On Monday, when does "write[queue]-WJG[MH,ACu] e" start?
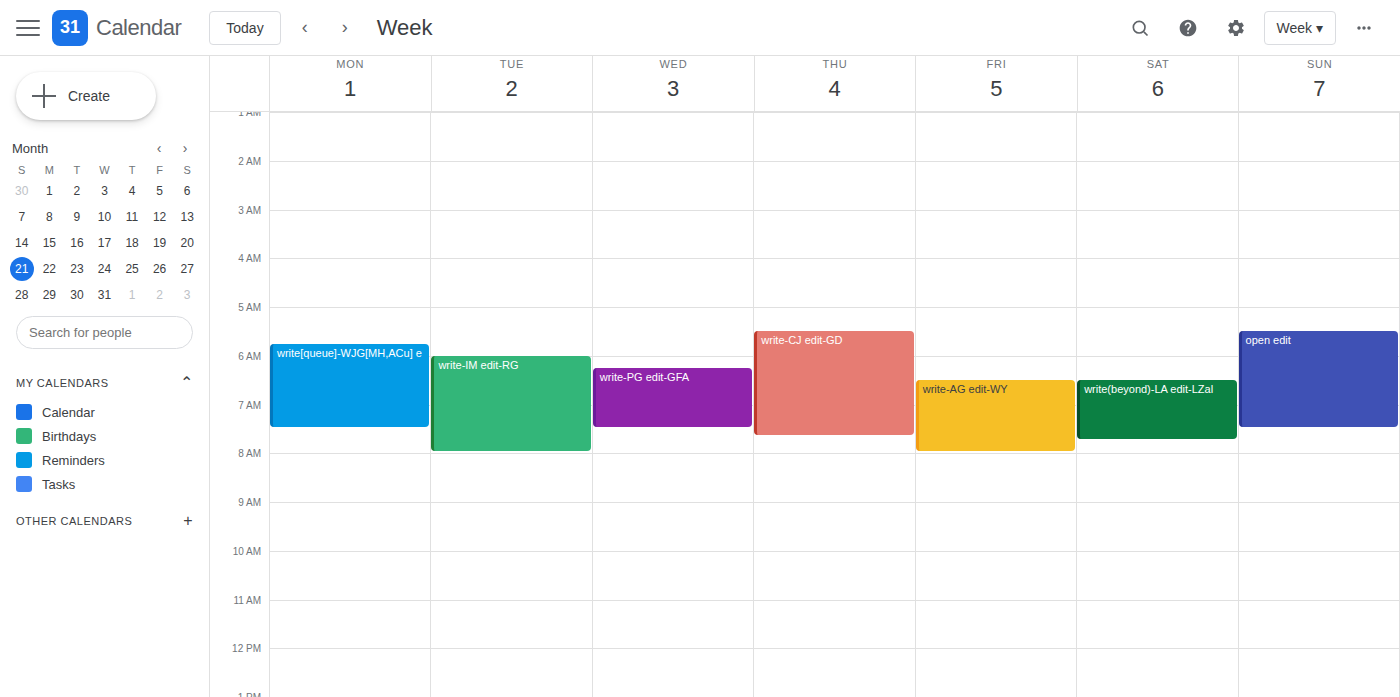
5:45 AM